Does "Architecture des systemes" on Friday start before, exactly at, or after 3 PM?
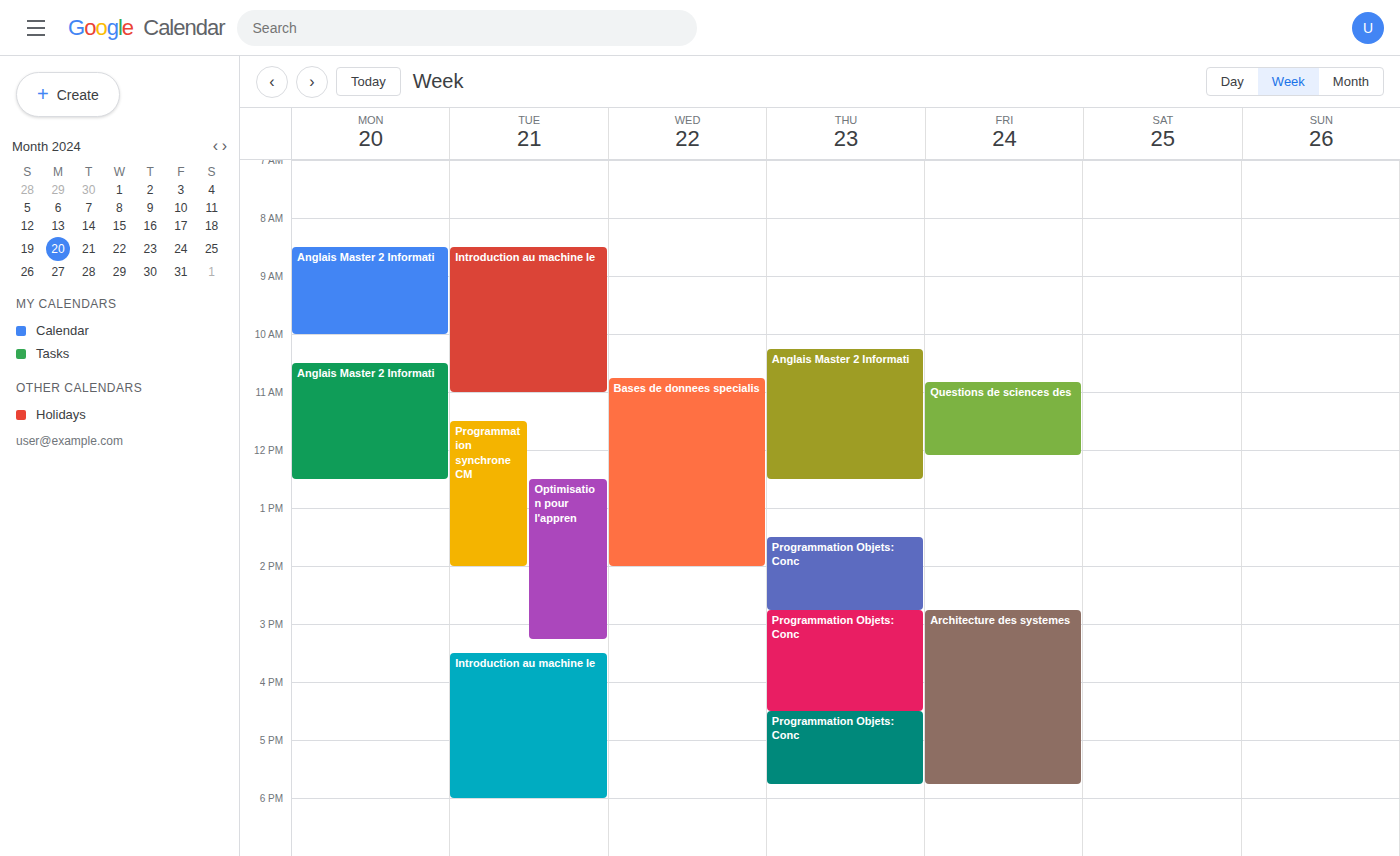
2:45 PM -- before 3 PM, 15 minutes above the 3 PM line.